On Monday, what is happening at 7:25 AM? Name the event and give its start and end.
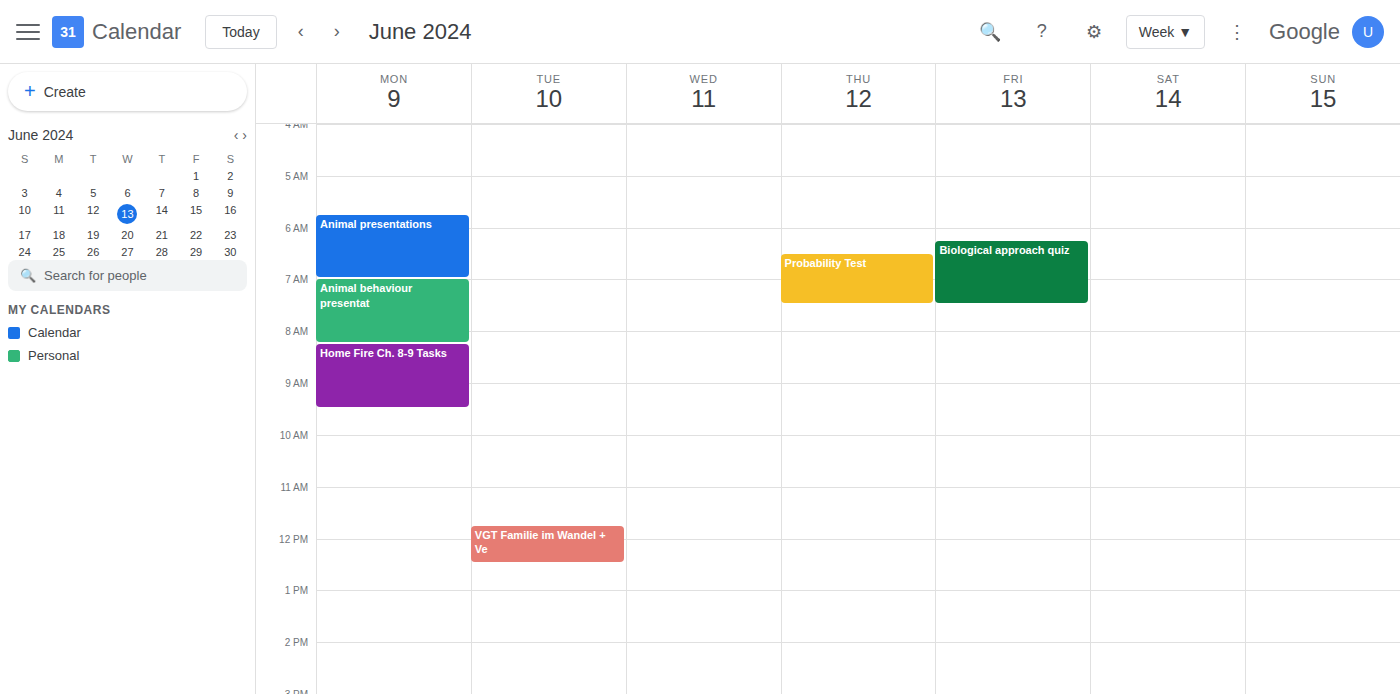
"Animal behaviour presentat", 7:00 AM to 8:15 AM